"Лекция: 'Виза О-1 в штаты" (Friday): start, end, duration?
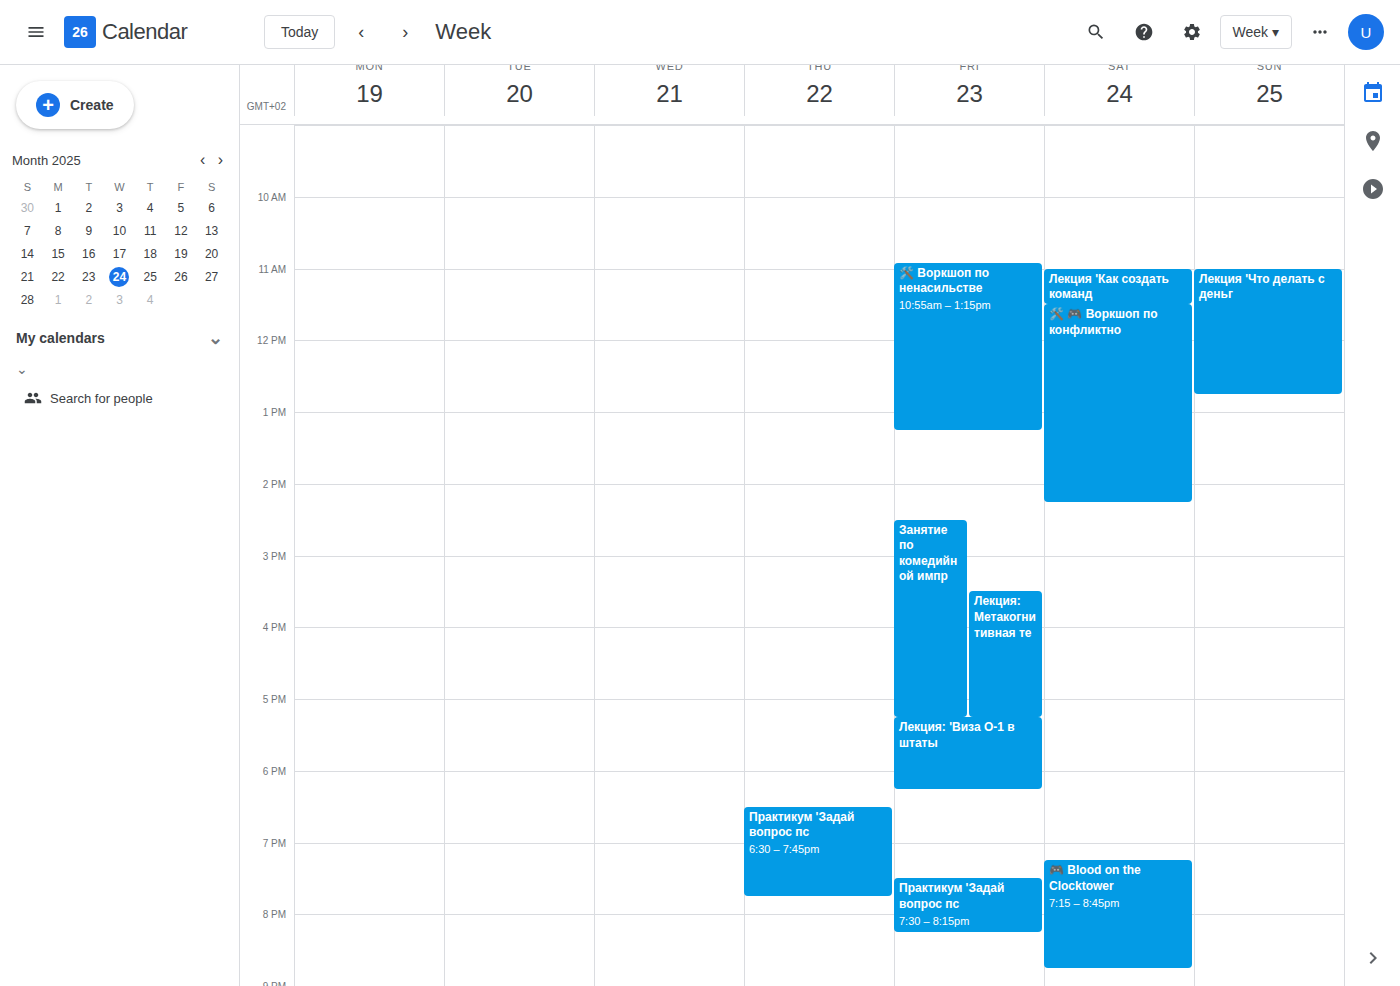
5:15 PM to 6:15 PM, 1 hour